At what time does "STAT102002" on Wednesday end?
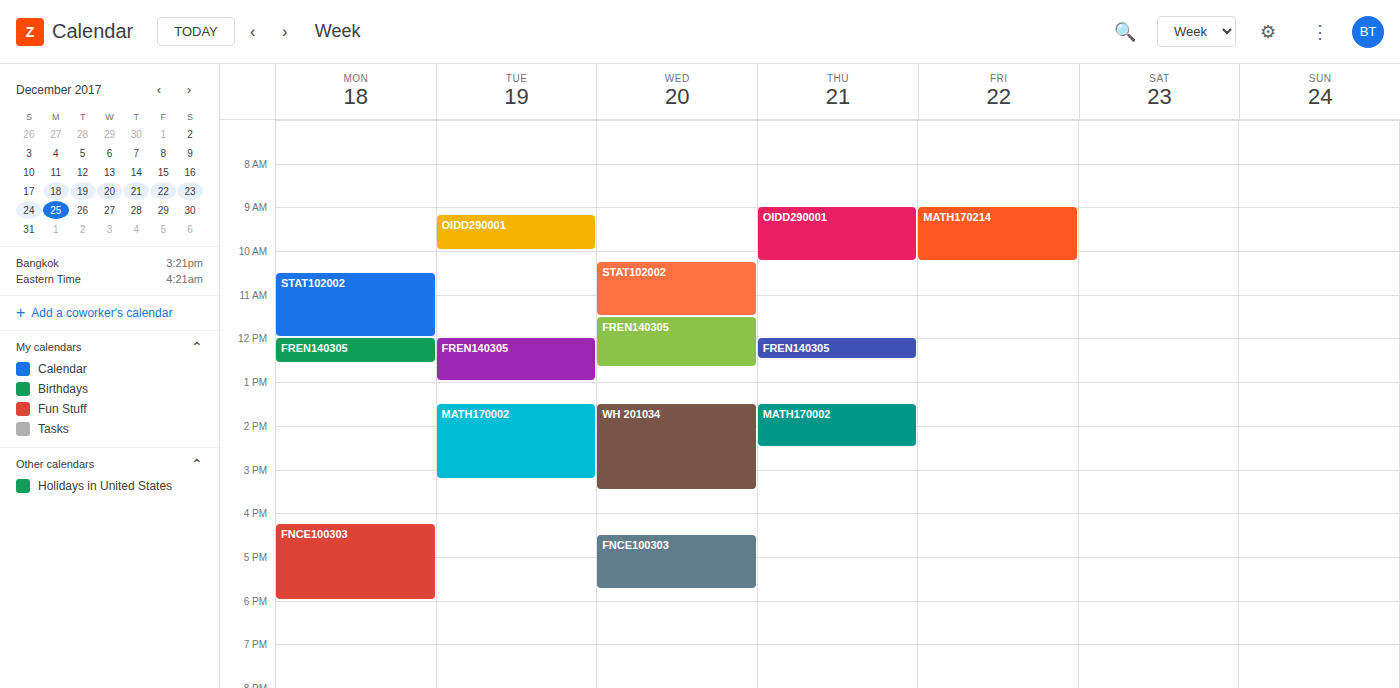
11:30 AM